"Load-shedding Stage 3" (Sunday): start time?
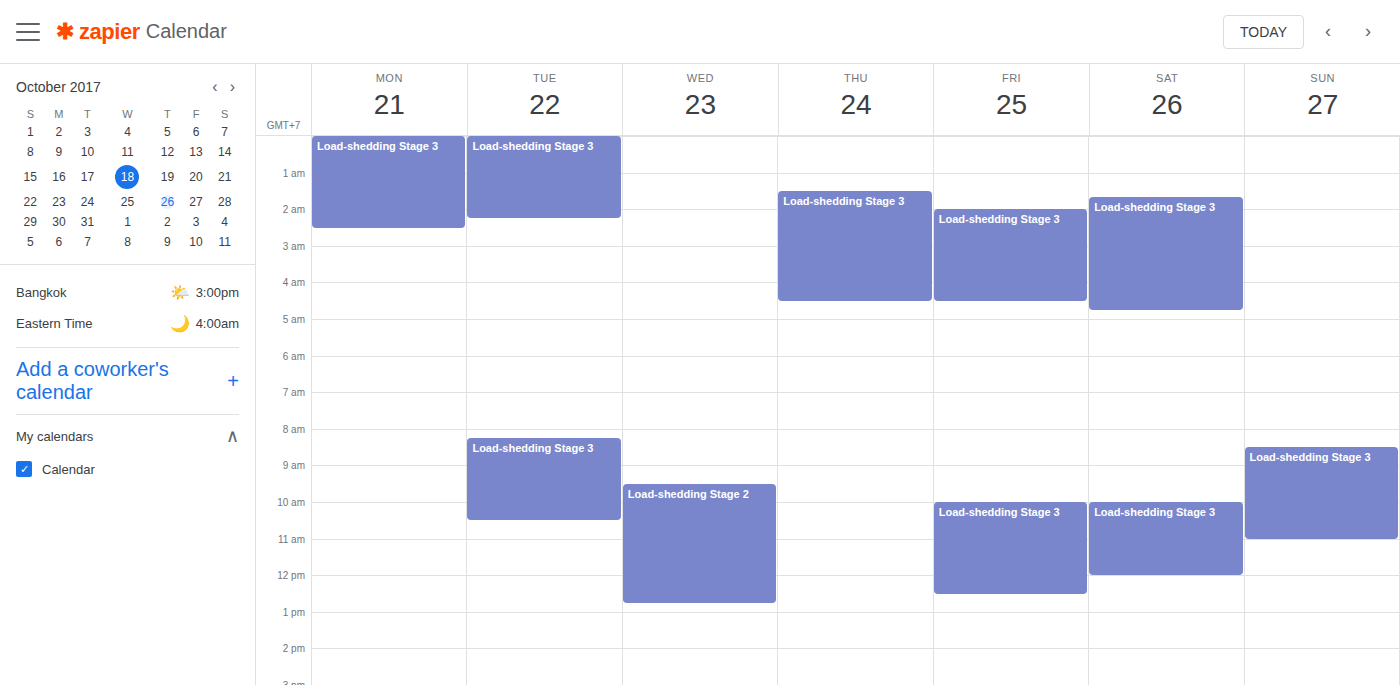
8:30 AM